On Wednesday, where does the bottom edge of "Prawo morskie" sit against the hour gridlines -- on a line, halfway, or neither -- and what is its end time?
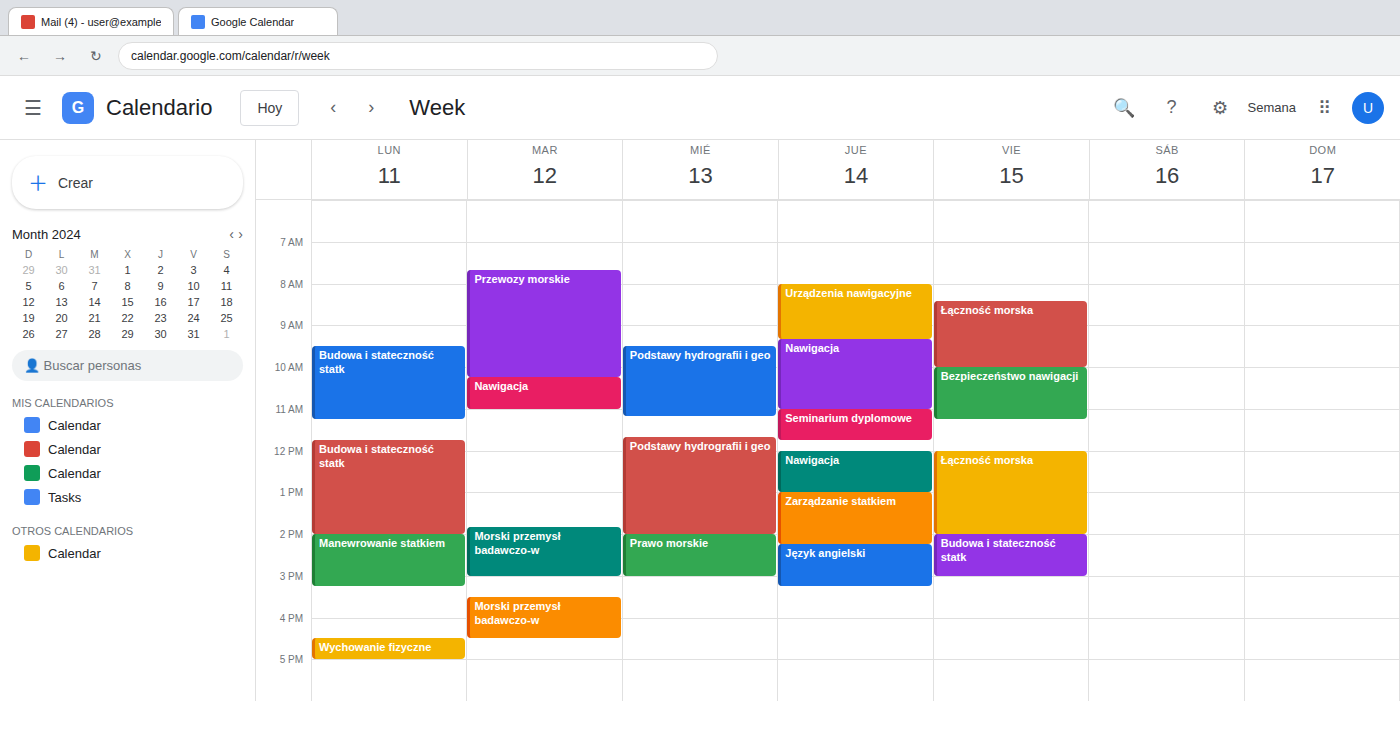
3:00 PM -- exactly on the 3 PM line.